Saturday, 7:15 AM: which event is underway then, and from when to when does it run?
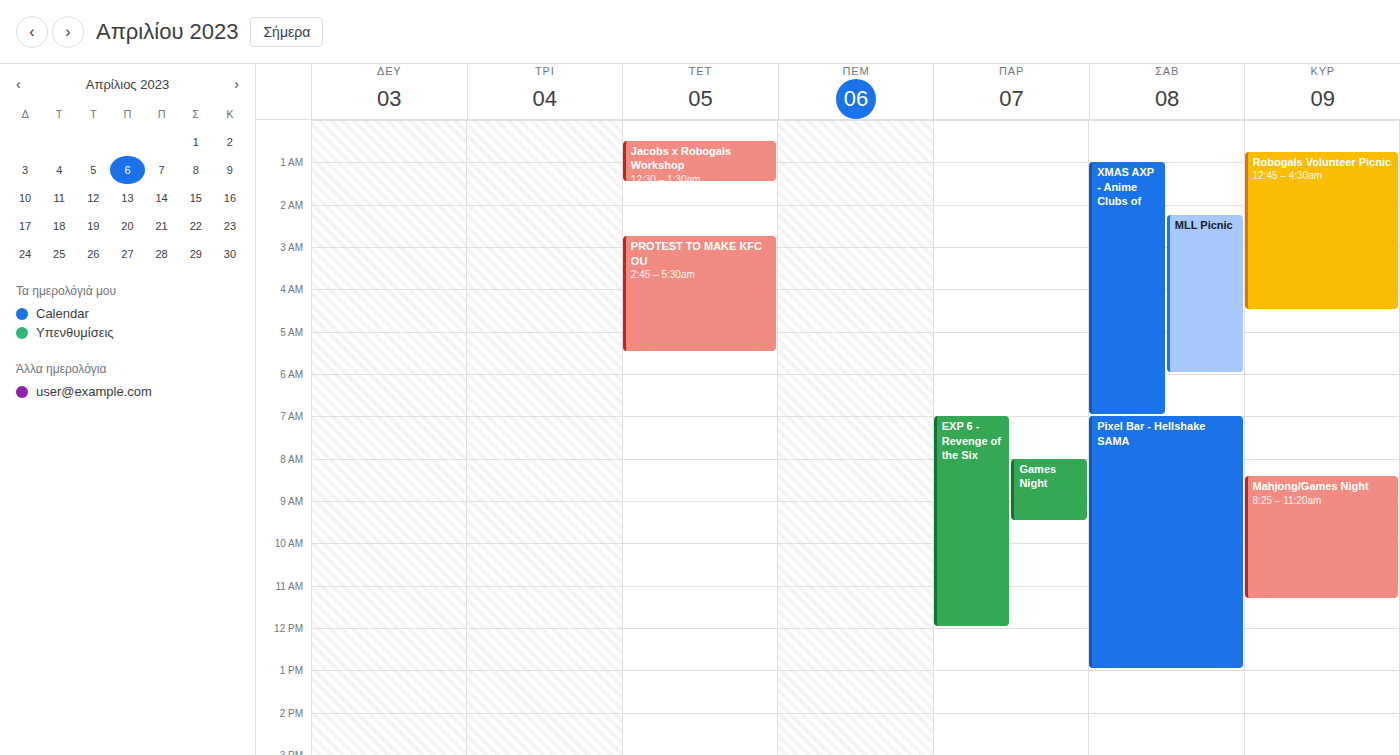
"Pixel Bar - Hellshake SAMA", 7:00 AM to 1:00 PM